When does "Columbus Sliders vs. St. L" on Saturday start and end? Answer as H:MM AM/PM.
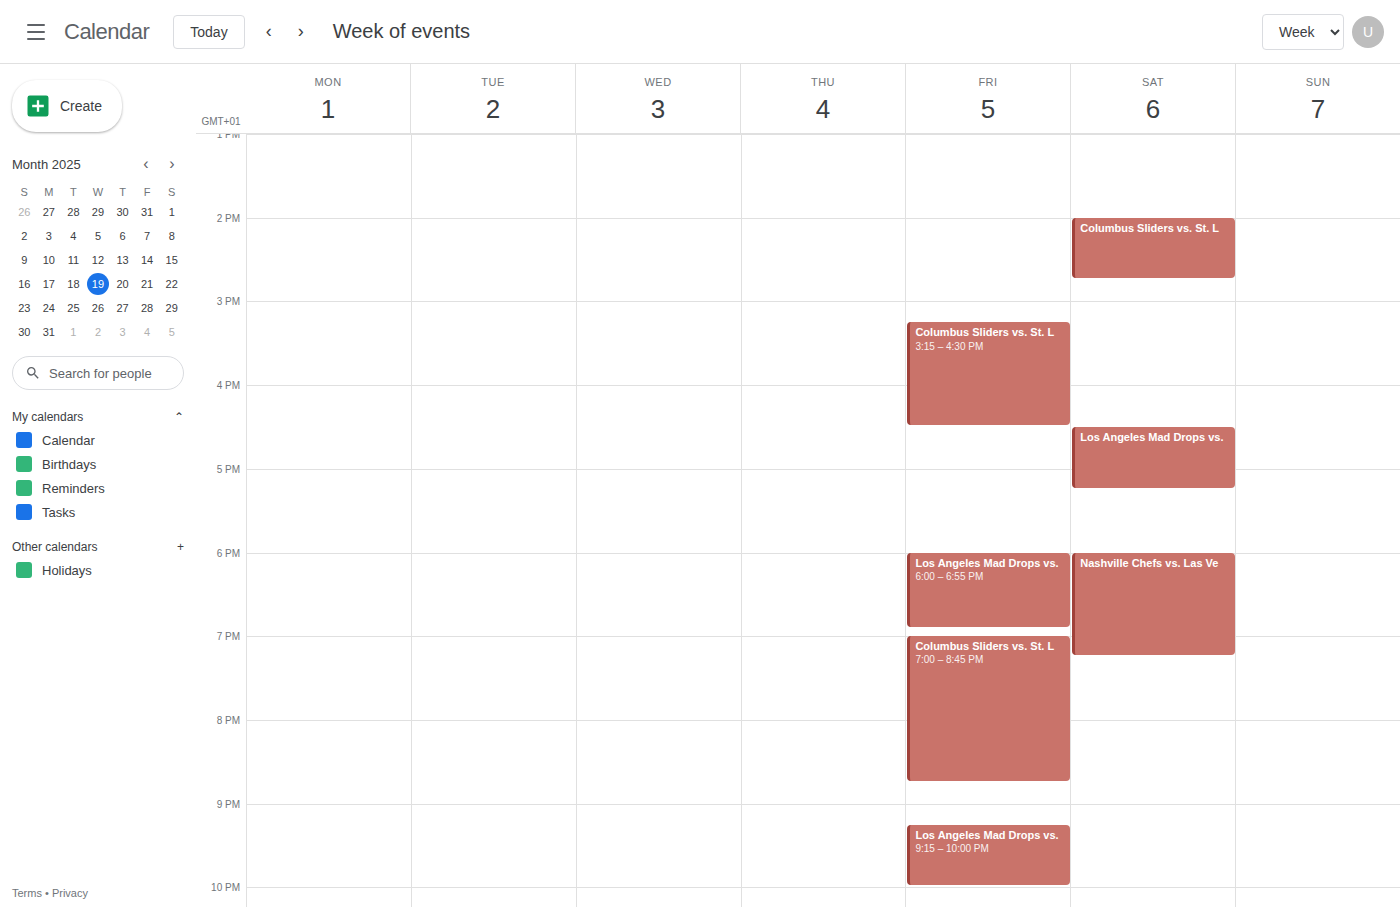
2:00 PM to 2:45 PM